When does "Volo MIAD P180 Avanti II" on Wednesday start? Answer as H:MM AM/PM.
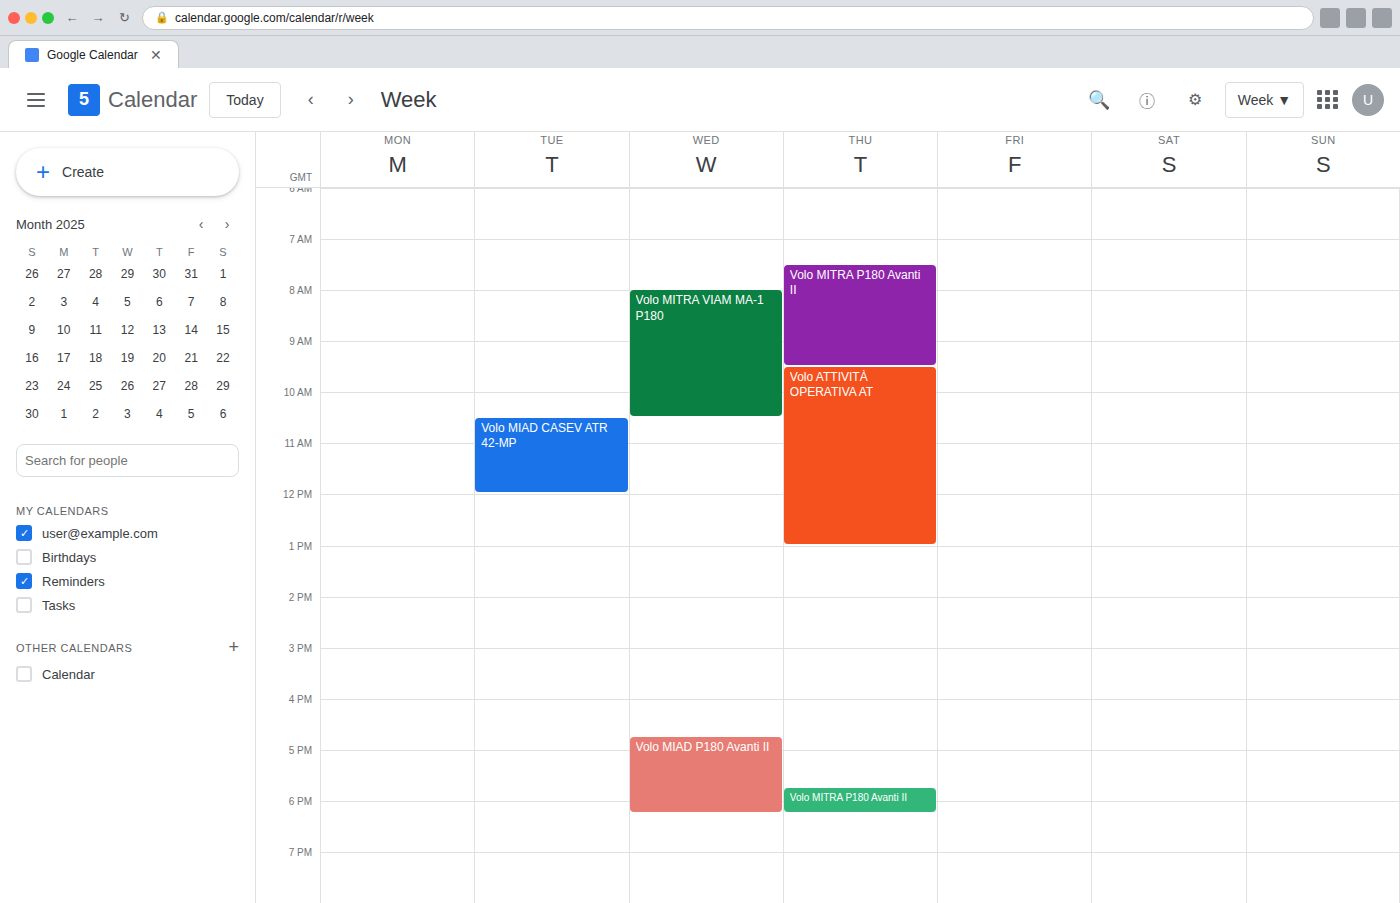
4:45 PM